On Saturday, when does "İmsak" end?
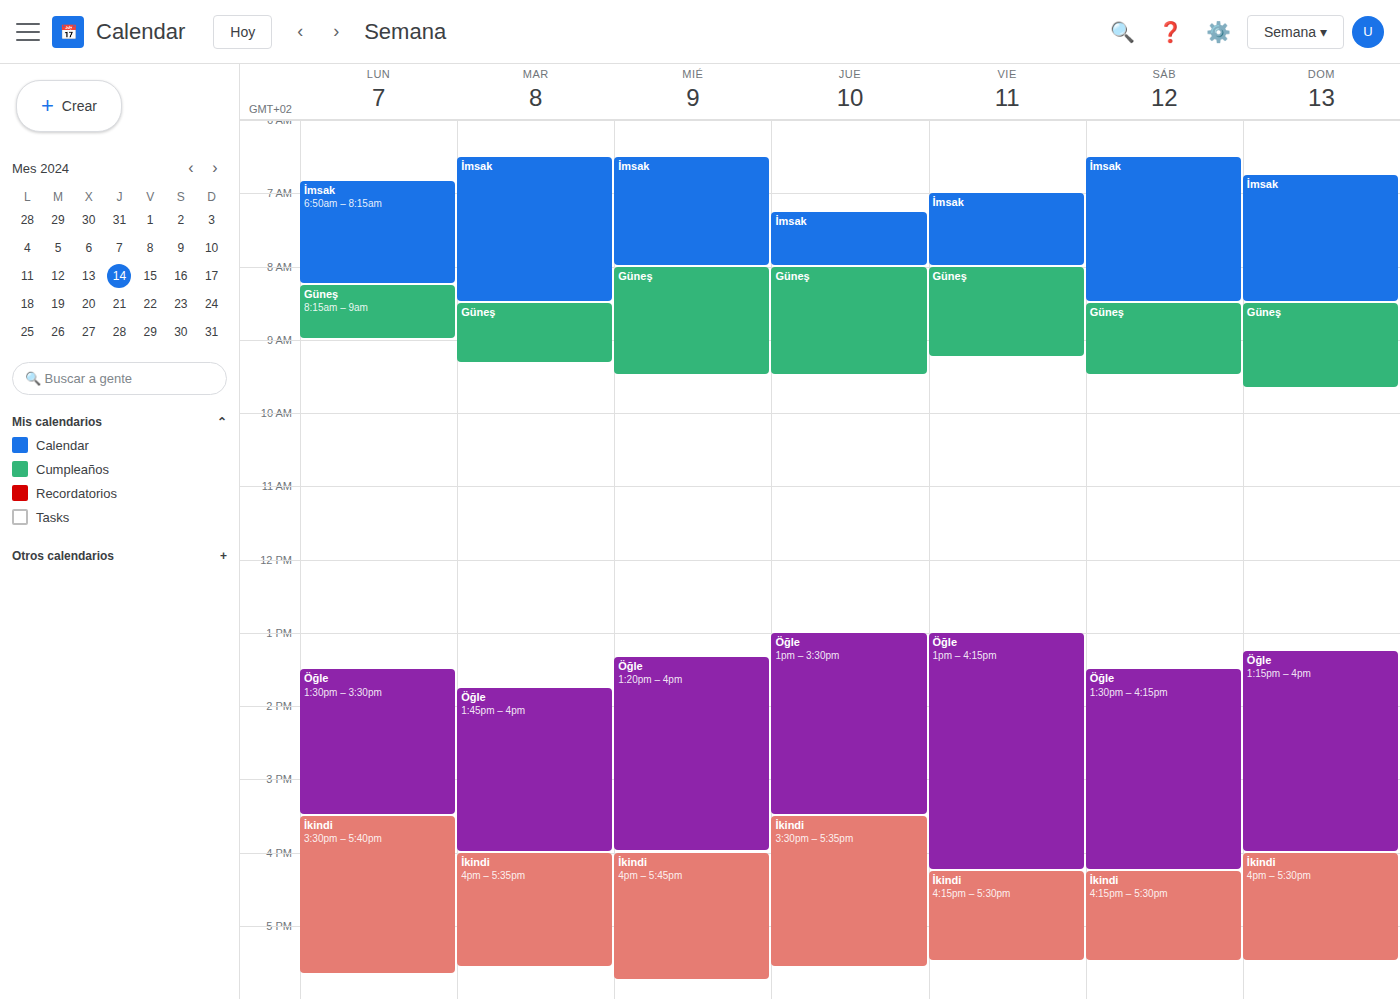
8:30 AM